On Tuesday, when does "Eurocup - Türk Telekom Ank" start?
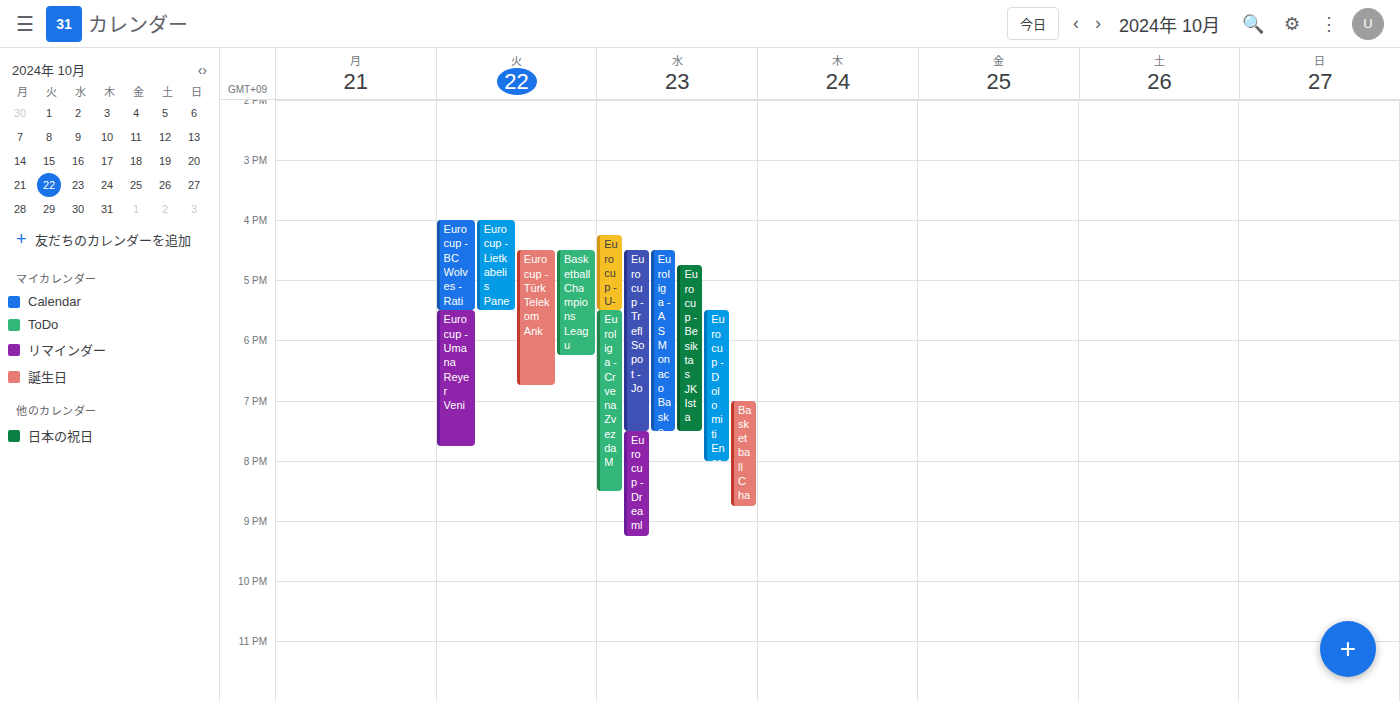
4:30 PM